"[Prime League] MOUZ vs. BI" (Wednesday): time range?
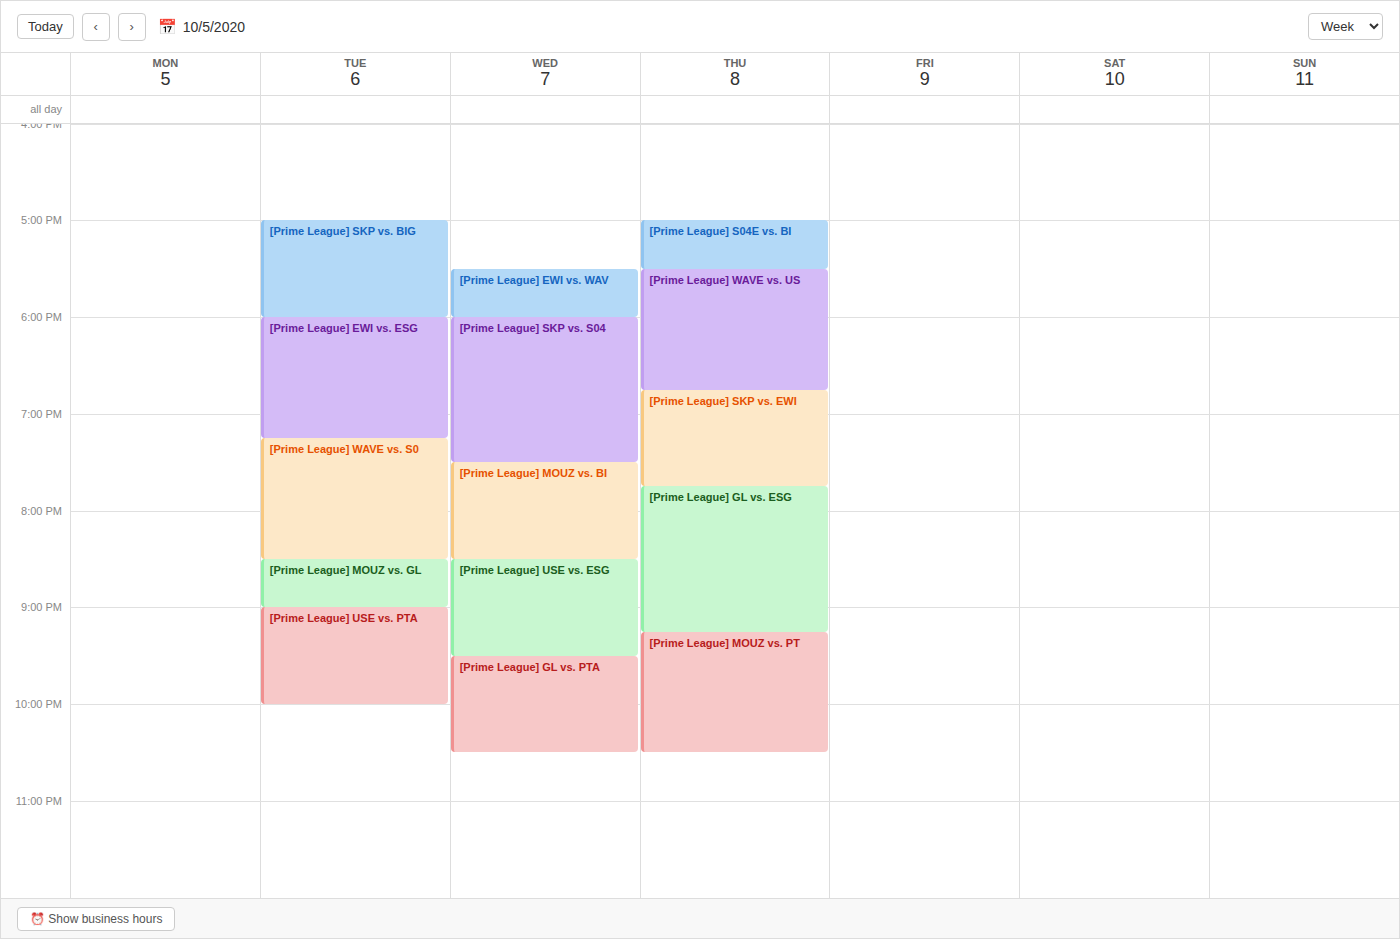
7:30 PM to 8:30 PM